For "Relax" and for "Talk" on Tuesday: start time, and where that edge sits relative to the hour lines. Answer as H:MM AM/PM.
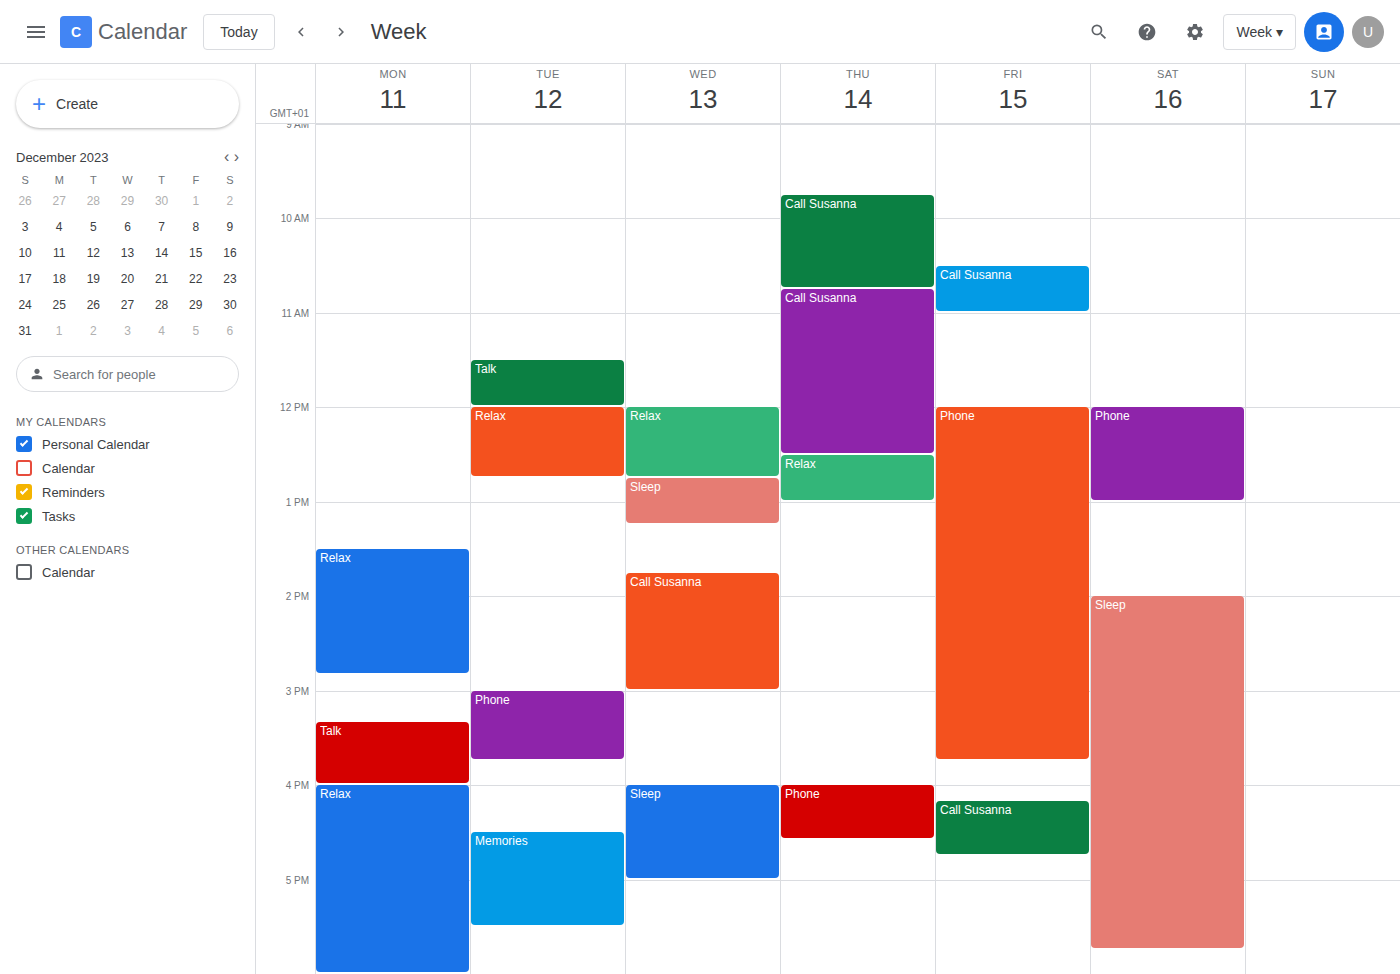
"Relax": 12:00 PM, exactly on the 12 PM line. "Talk": 11:30 AM, halfway between the 11 AM and 12 PM lines.